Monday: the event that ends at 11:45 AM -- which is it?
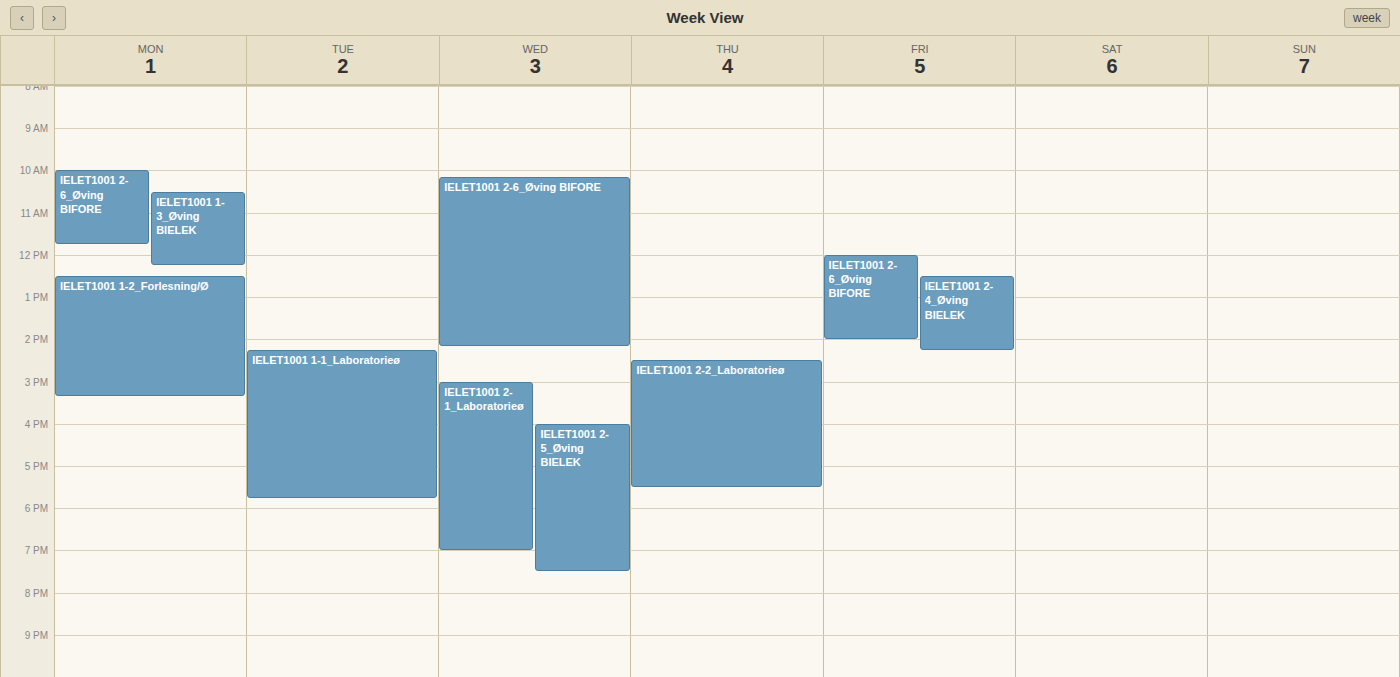
"IELET1001 2-6_Øving BIFORE"